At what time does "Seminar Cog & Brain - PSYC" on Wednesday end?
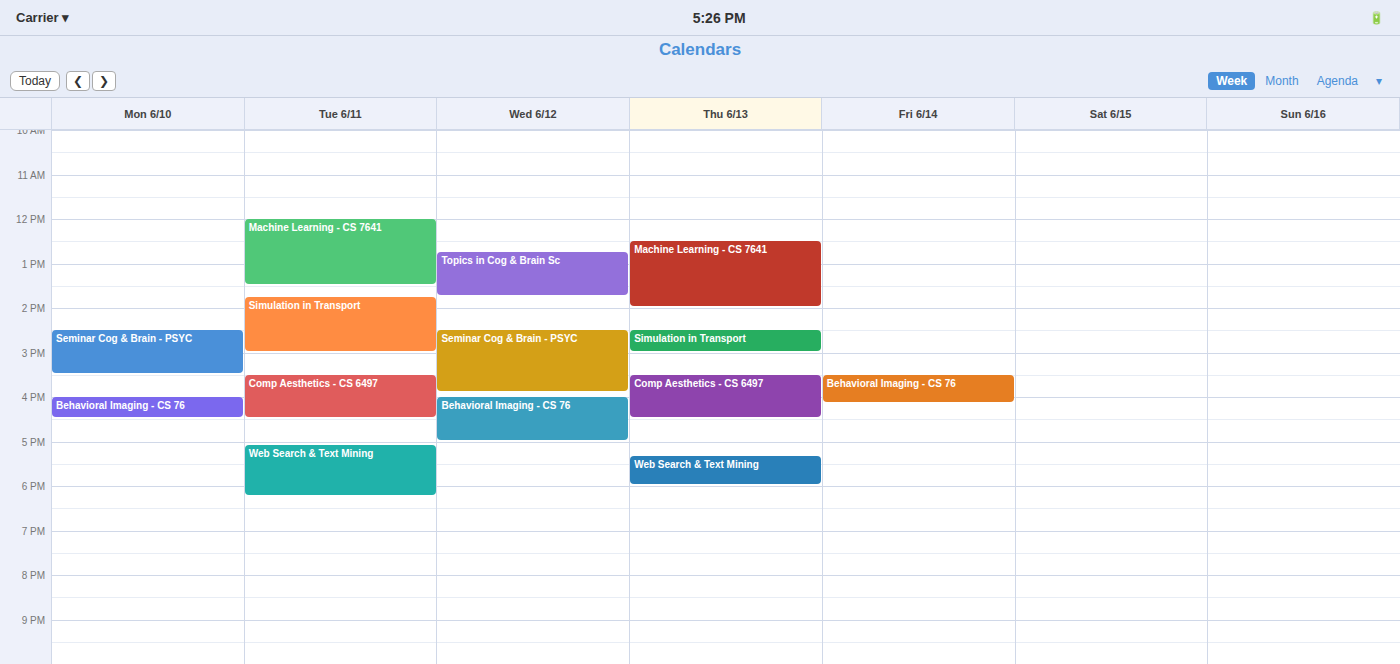
3:55 PM